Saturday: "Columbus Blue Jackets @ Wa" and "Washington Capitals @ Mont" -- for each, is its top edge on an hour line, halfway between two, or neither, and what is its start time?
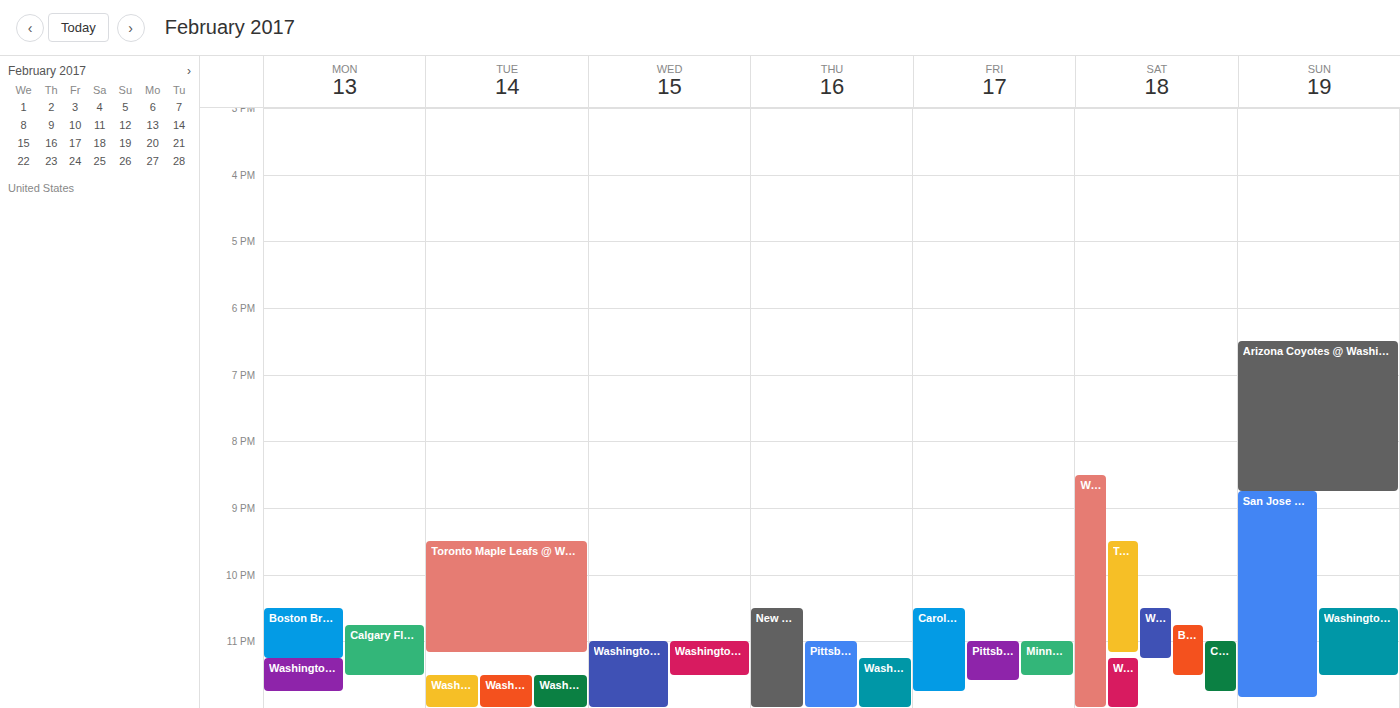
"Columbus Blue Jackets @ Wa": 11:00 PM, exactly on the 11 PM line. "Washington Capitals @ Mont": 11:15 PM, neither: a quarter of the way from the 11 PM line to the 12 AM line.